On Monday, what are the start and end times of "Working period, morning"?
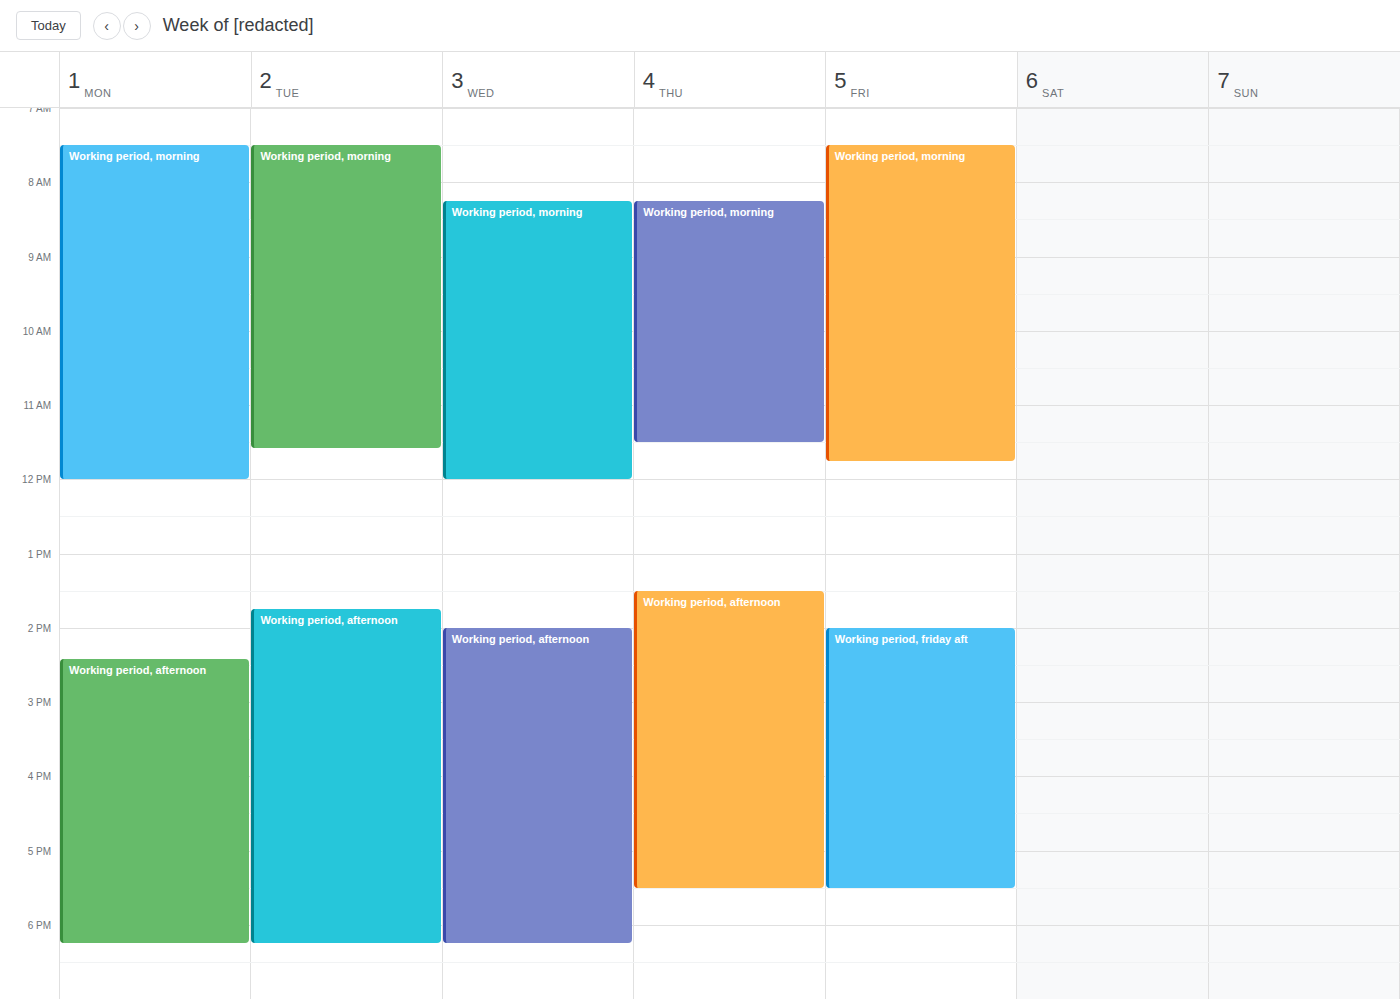
7:30 AM to 12:00 PM